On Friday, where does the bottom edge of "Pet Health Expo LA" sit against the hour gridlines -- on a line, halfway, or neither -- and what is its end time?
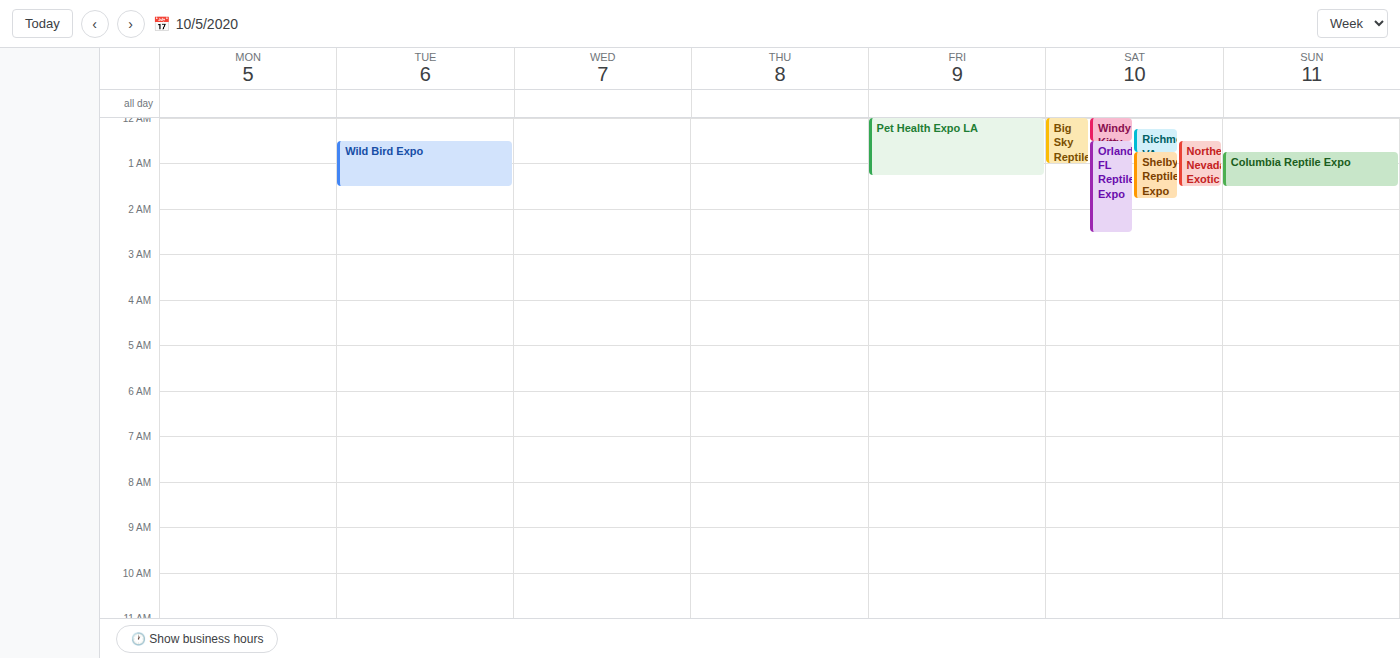
1:15 AM -- neither: a quarter of the way from the 1 AM line to the 2 AM line.